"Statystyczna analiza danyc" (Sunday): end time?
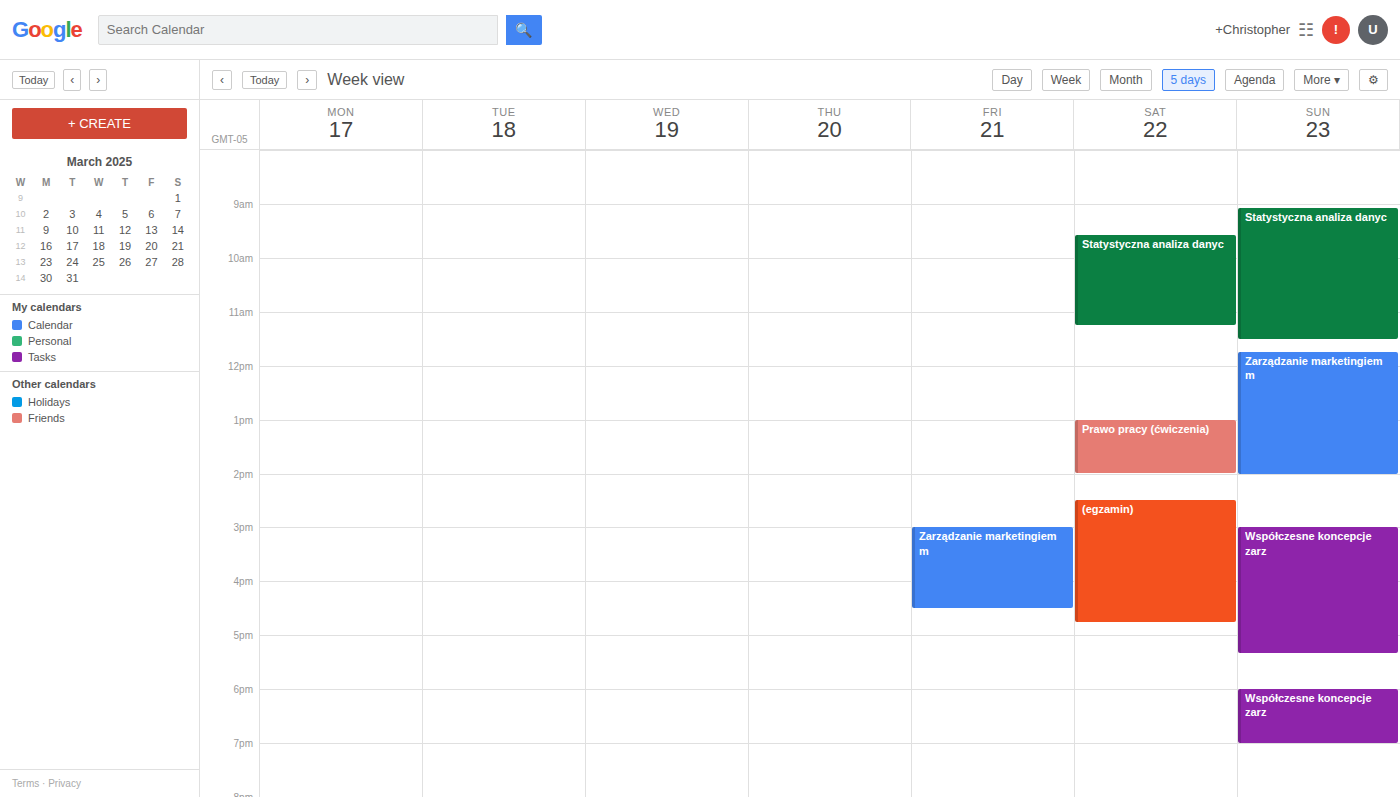
11:30 AM